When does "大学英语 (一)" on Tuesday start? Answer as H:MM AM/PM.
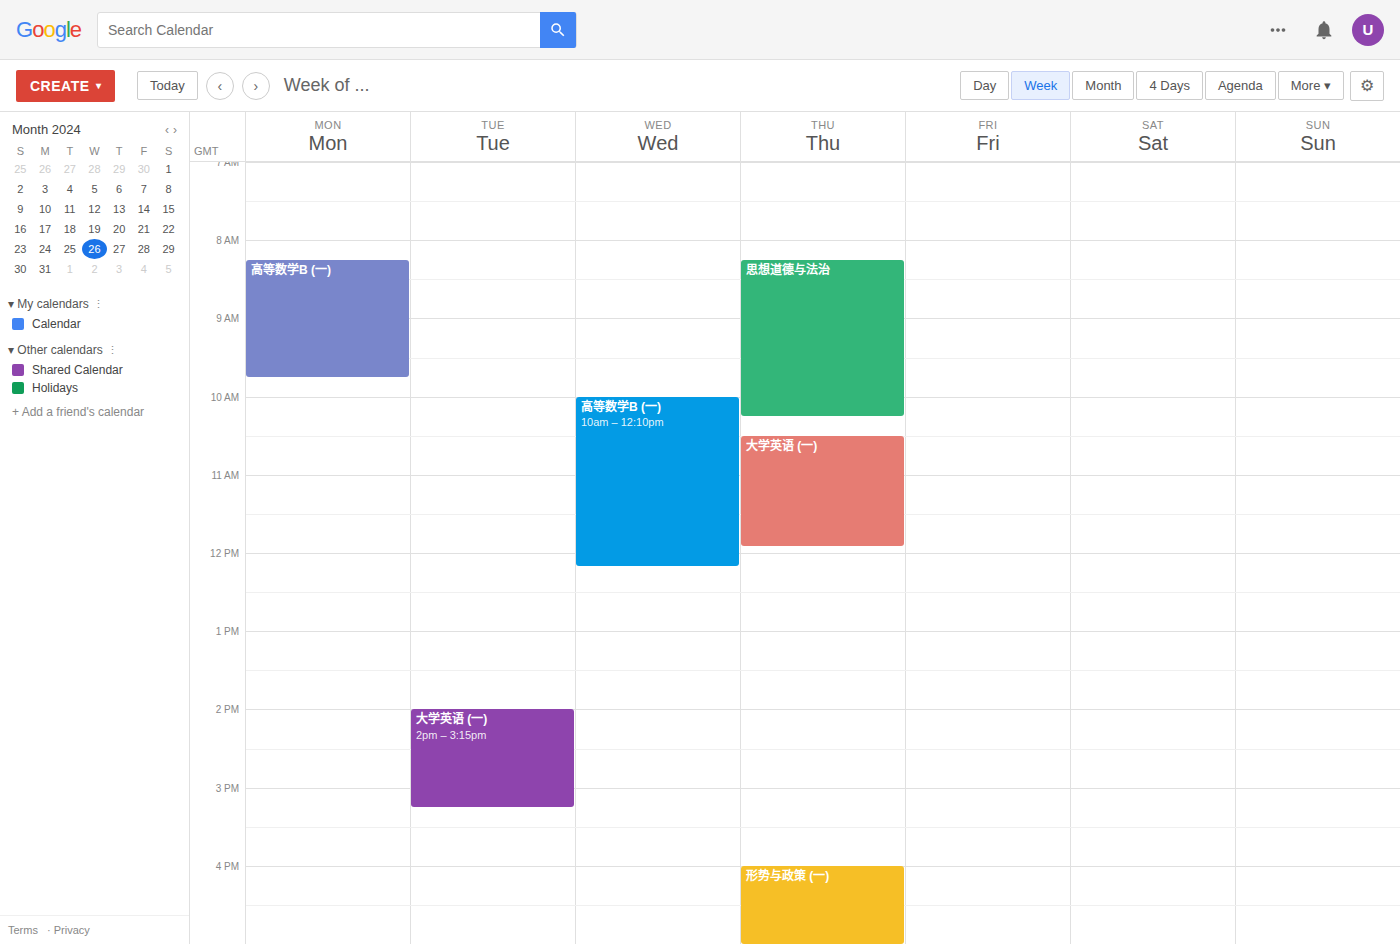
2:00 PM